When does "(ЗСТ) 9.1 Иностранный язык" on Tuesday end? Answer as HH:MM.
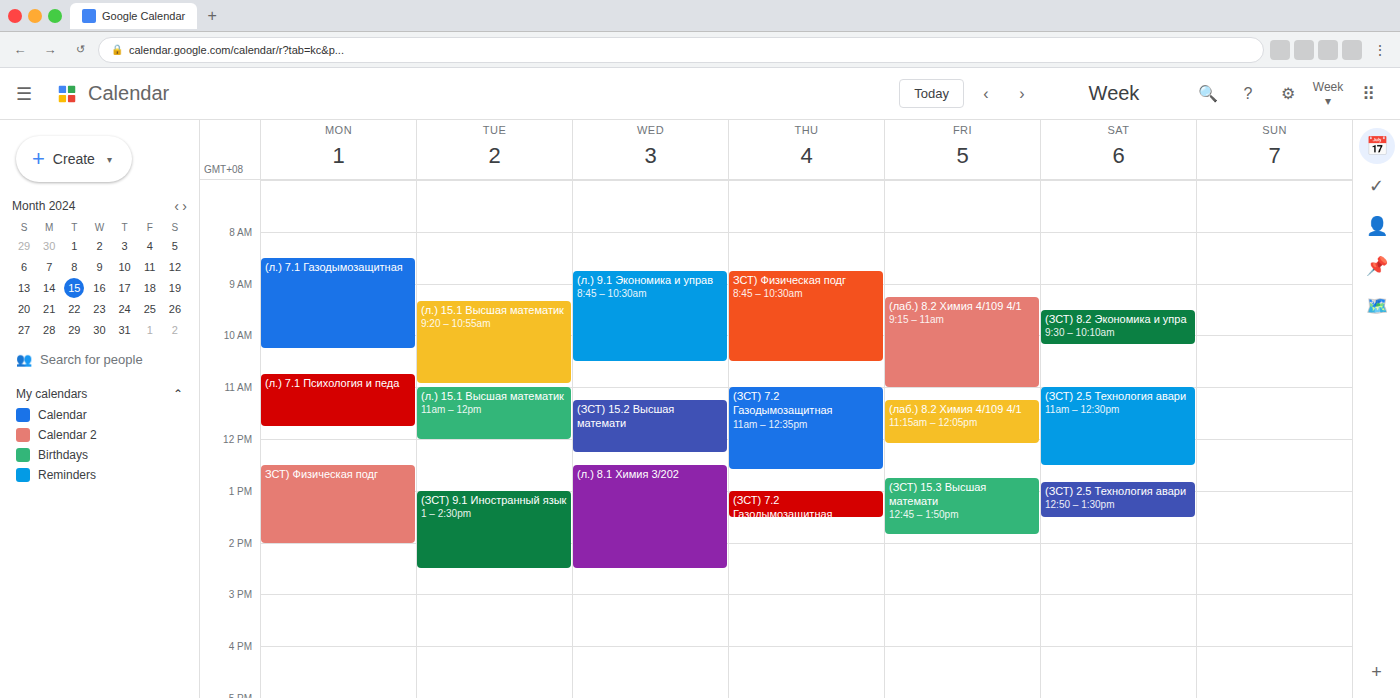
14:30